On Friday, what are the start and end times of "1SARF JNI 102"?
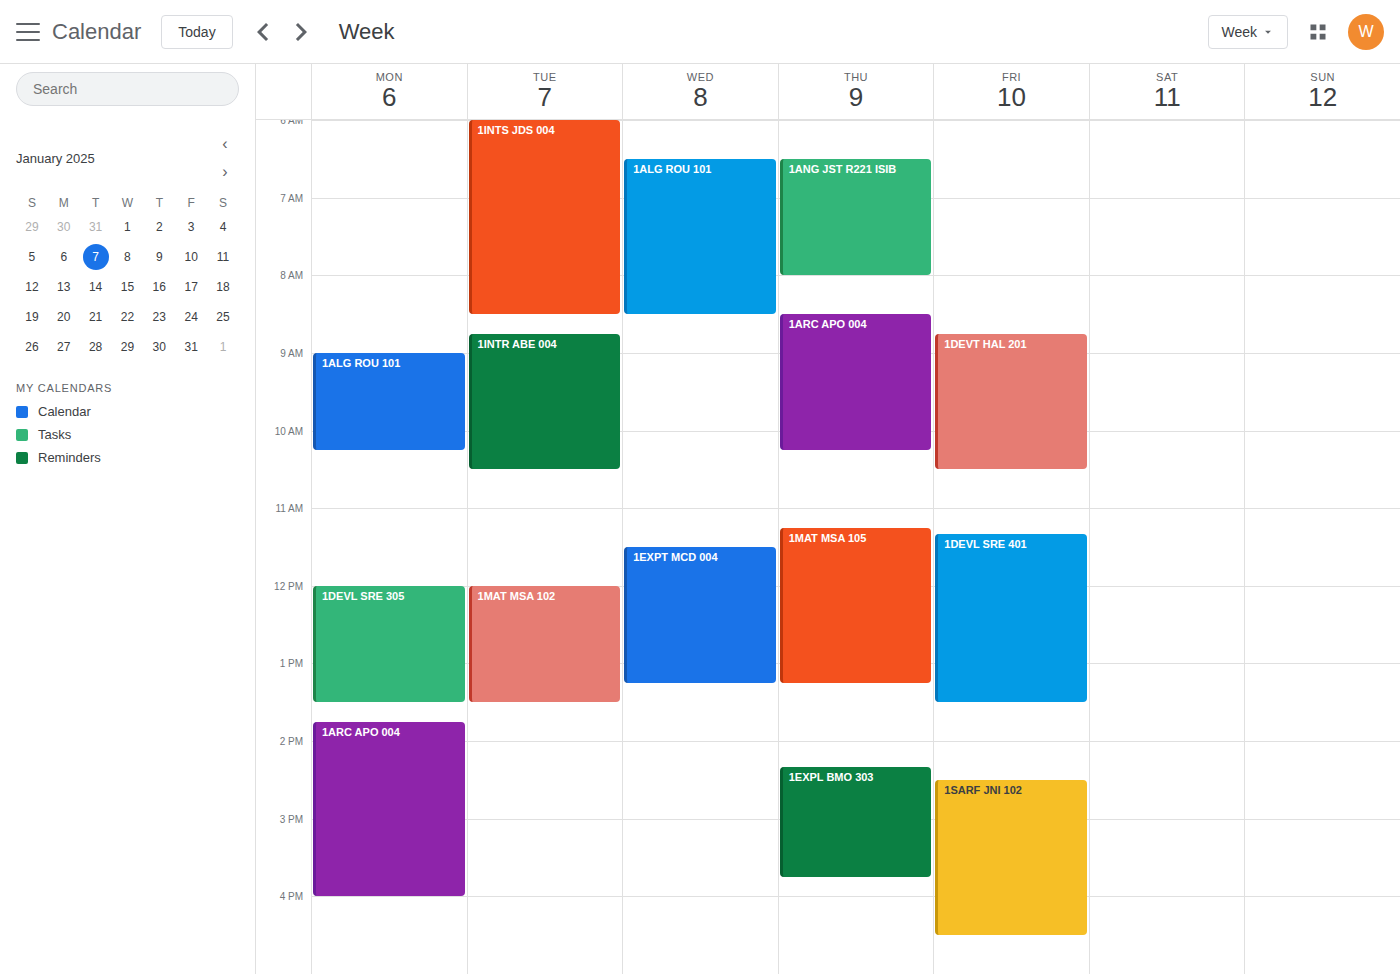
2:30 PM to 4:30 PM